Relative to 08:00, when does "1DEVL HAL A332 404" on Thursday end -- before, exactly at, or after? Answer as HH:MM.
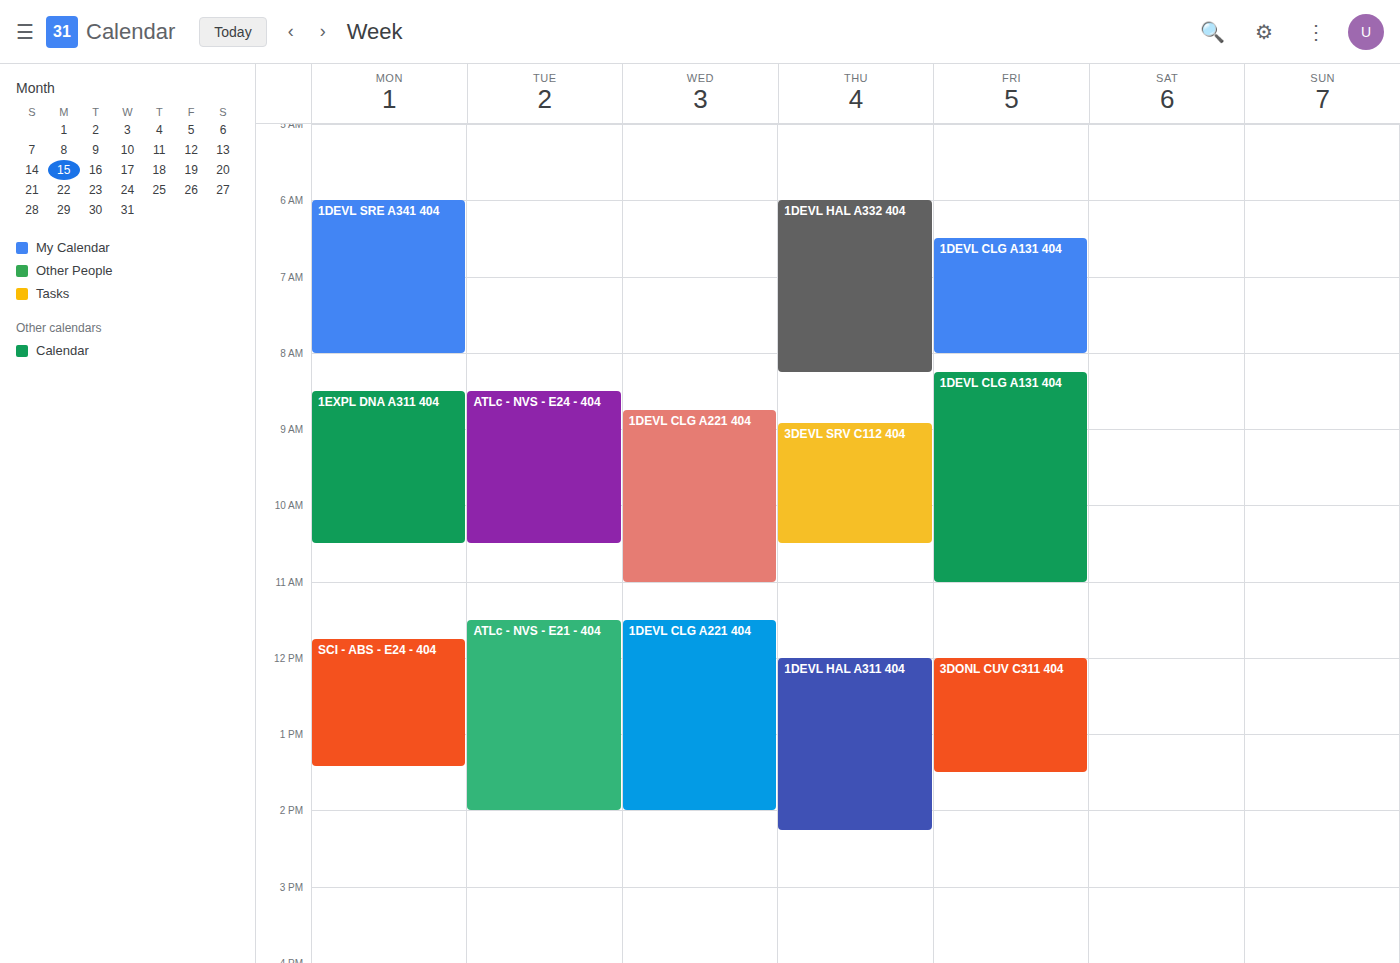
08:15 -- after 08:00, 15 minutes below the 08:00 line.